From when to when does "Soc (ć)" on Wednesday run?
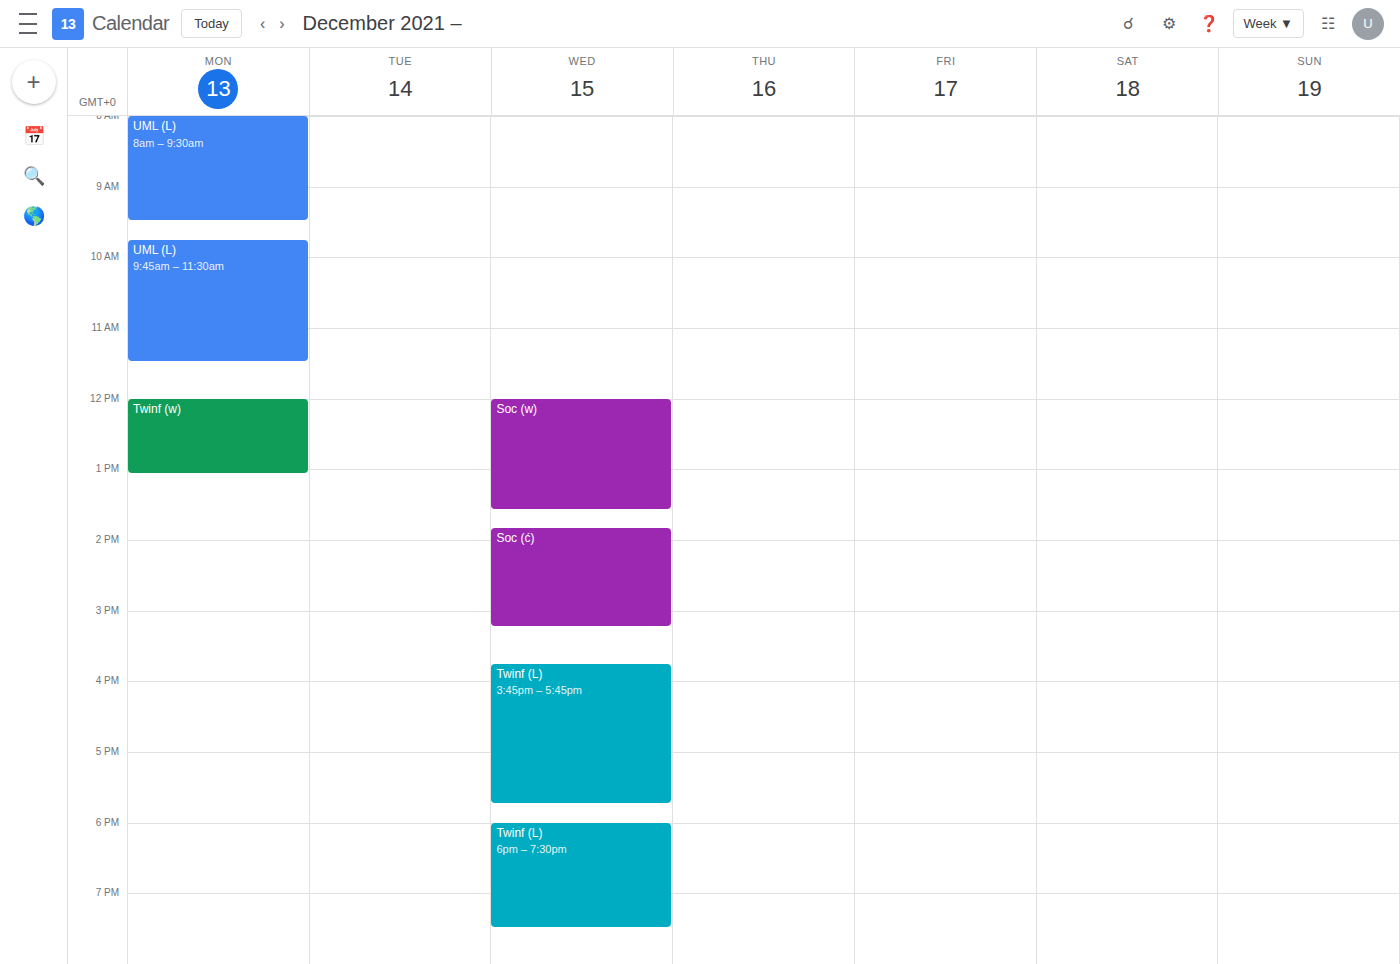
13:50 to 15:15